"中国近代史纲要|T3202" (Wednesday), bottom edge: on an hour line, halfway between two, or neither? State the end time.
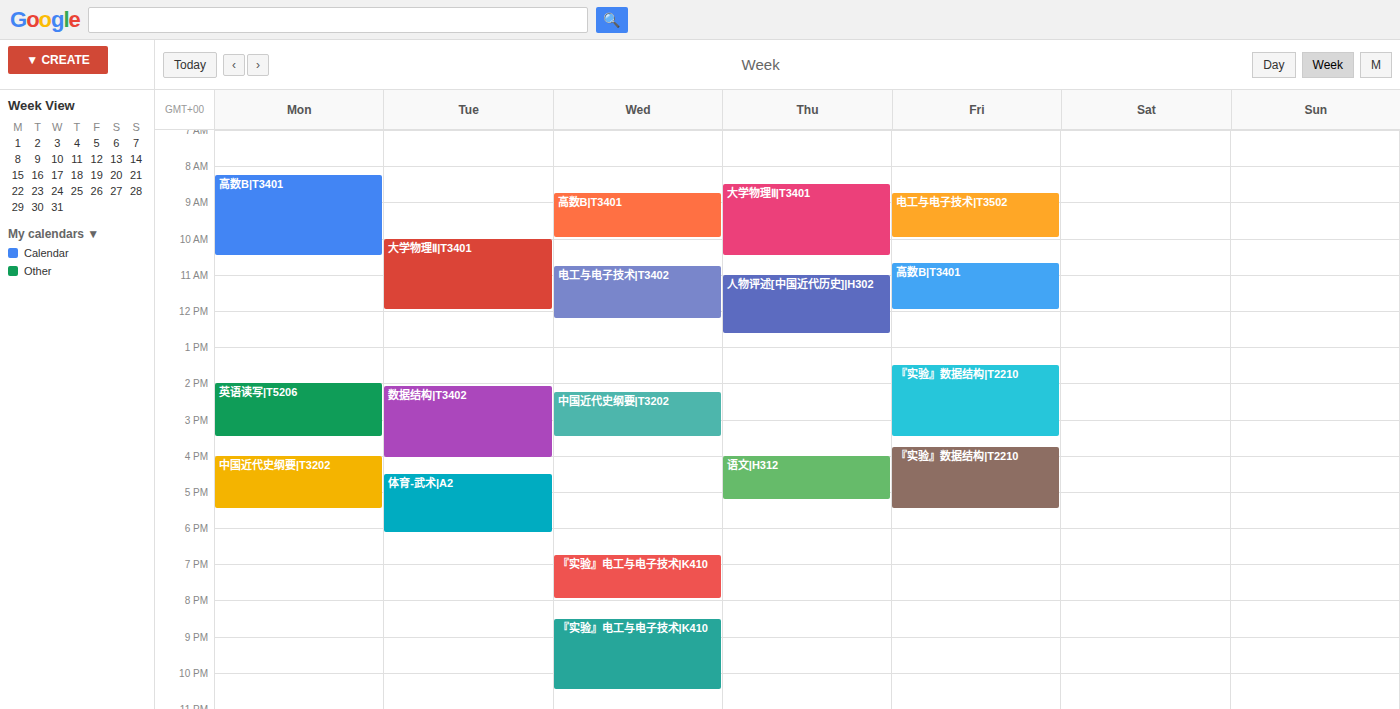
3:30 PM -- halfway between the 3 PM and 4 PM lines.